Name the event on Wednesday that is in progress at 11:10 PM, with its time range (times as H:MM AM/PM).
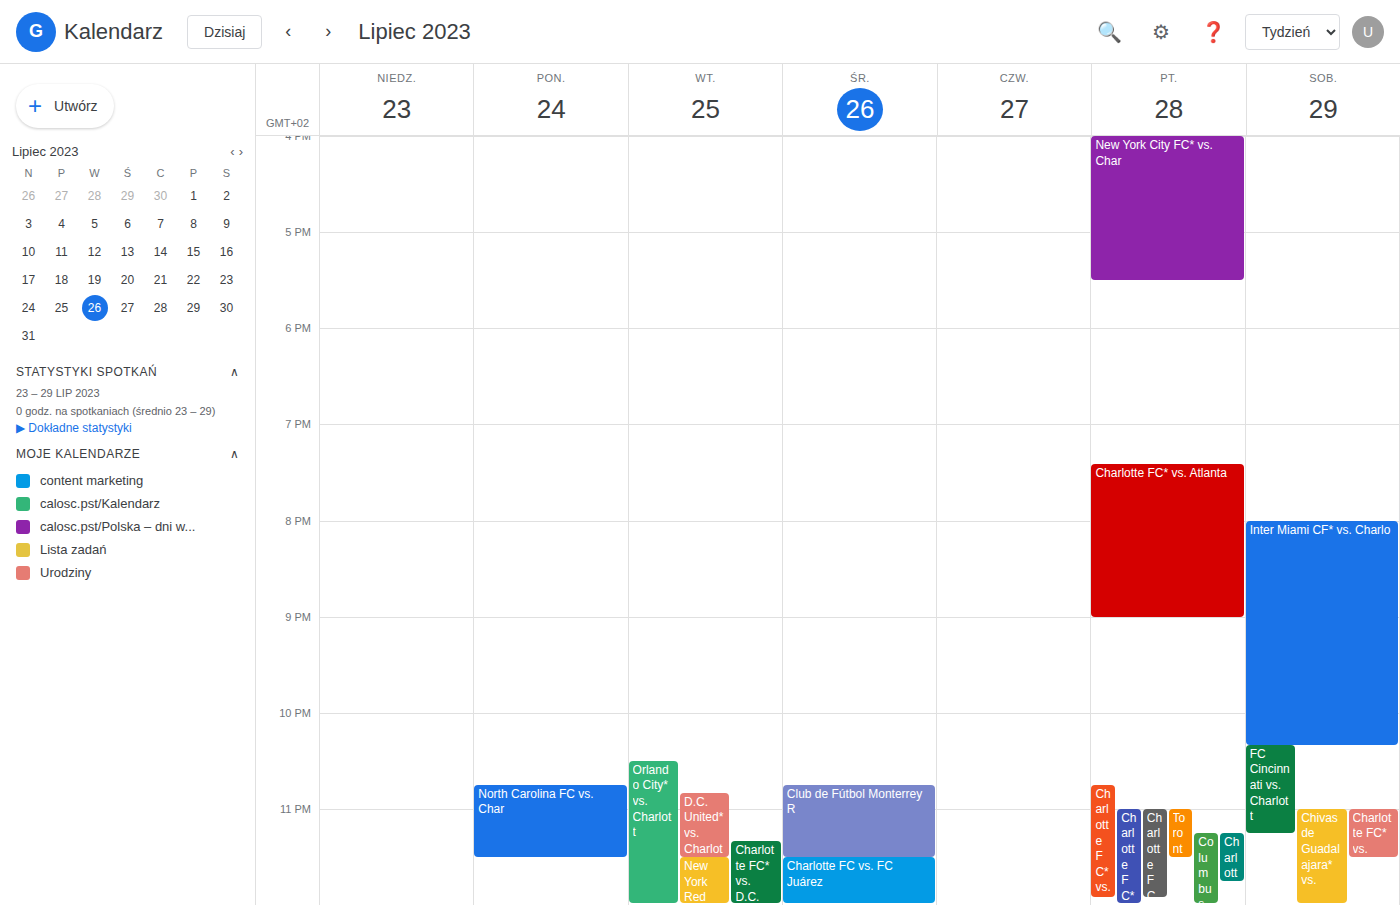
"Club de Fútbol Monterrey R", 10:45 PM to 11:30 PM